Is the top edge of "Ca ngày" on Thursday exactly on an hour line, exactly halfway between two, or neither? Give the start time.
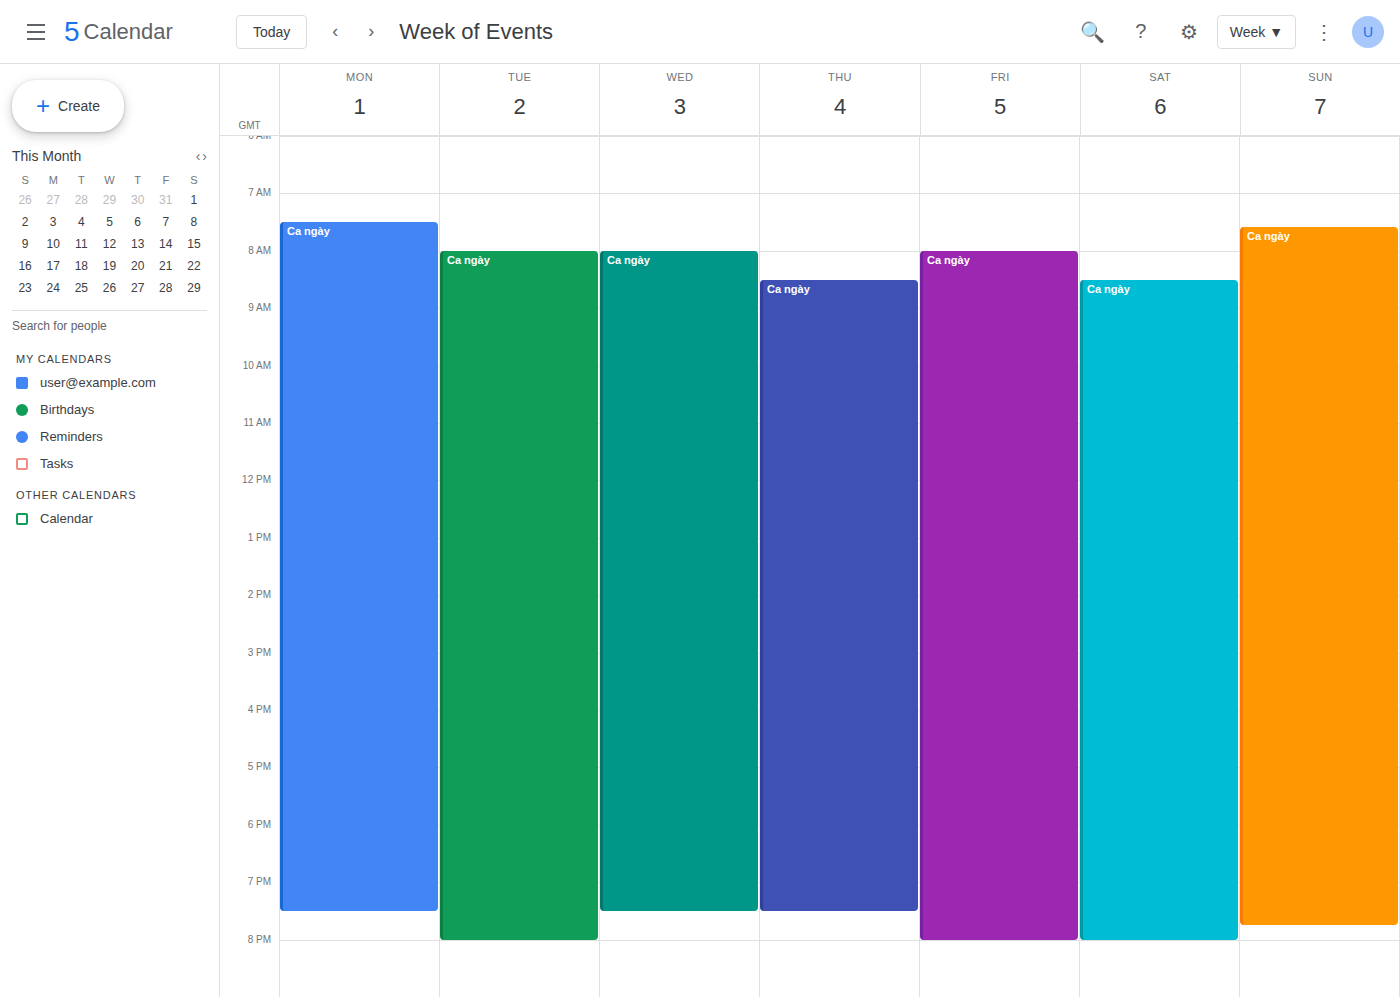
8:30 AM -- halfway between the 8 AM and 9 AM lines.